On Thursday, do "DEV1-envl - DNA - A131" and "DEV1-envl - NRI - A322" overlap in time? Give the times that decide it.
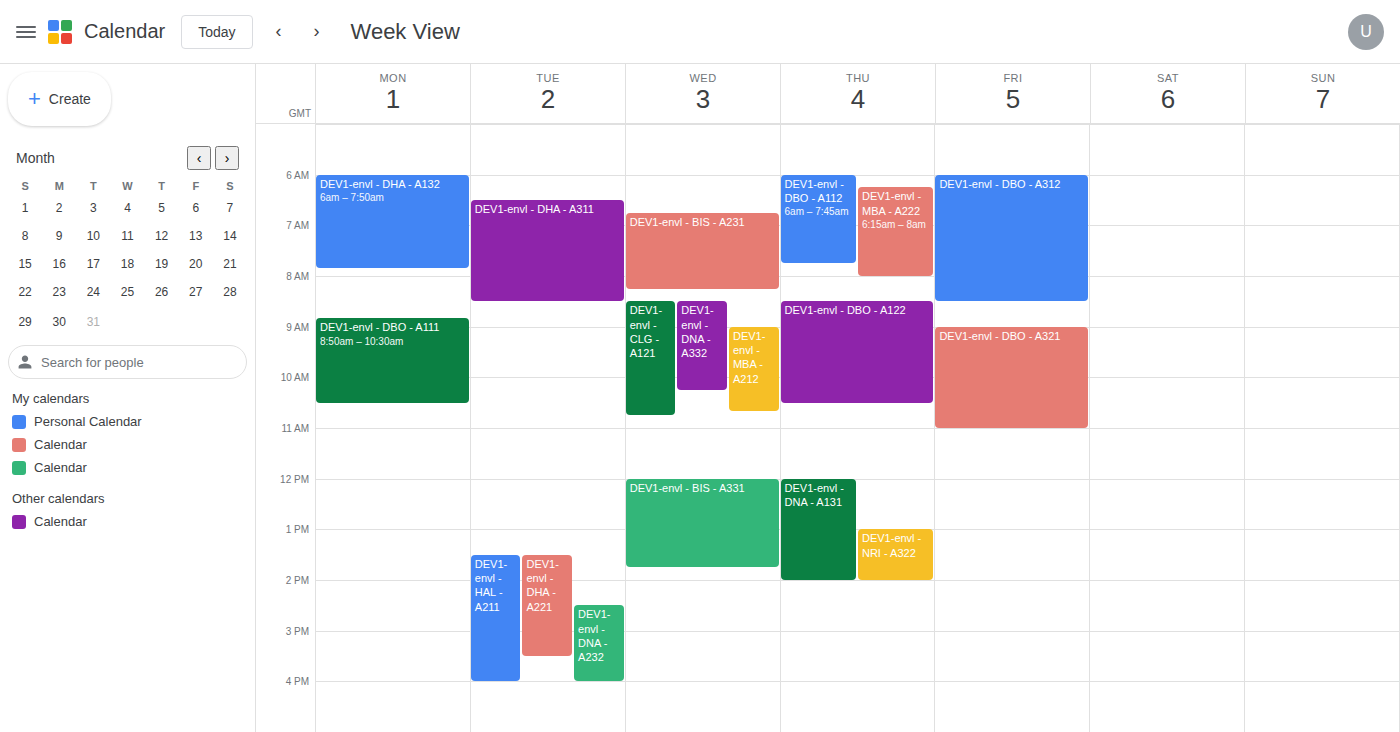
"DEV1-envl - NRI - A322" starts at 13:00, before "DEV1-envl - DNA - A131" ends at 14:00 -- they overlap.